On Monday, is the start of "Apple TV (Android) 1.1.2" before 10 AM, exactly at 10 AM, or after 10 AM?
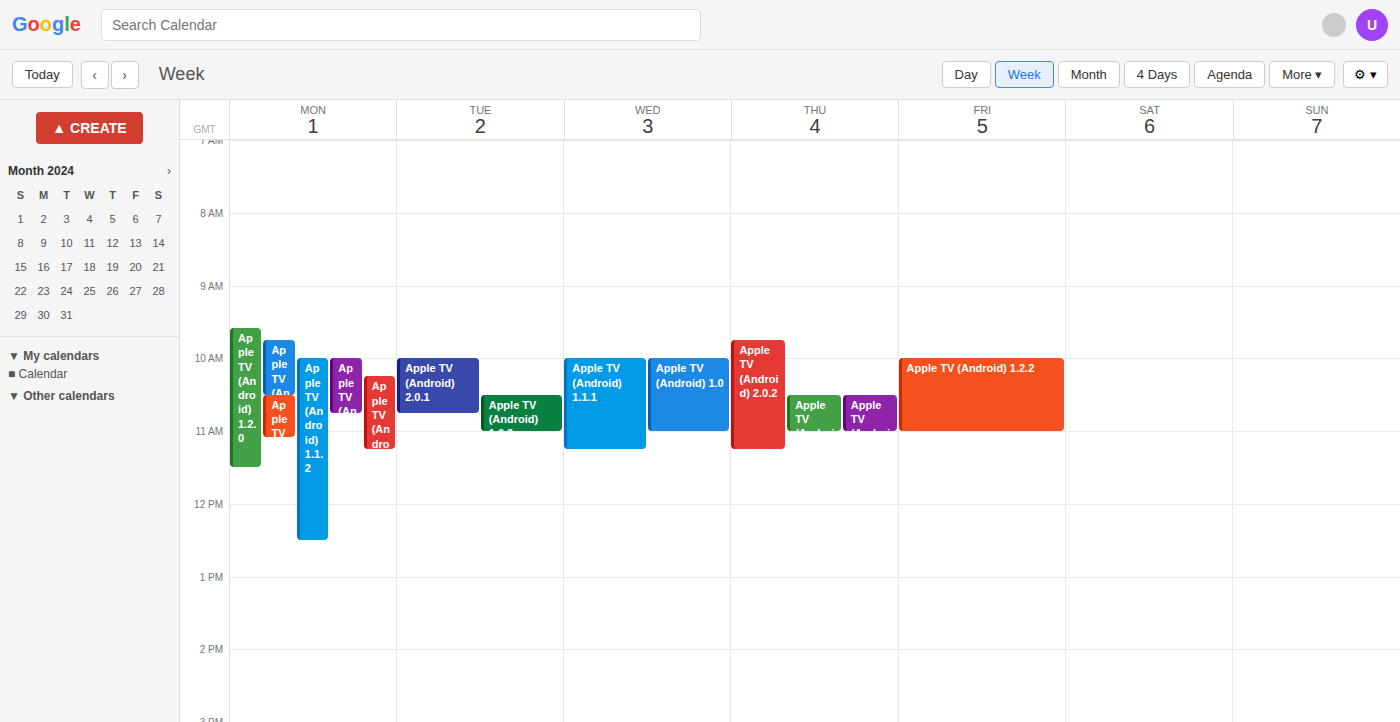
10:00 AM -- exactly at 10 AM, on the 10 AM line.